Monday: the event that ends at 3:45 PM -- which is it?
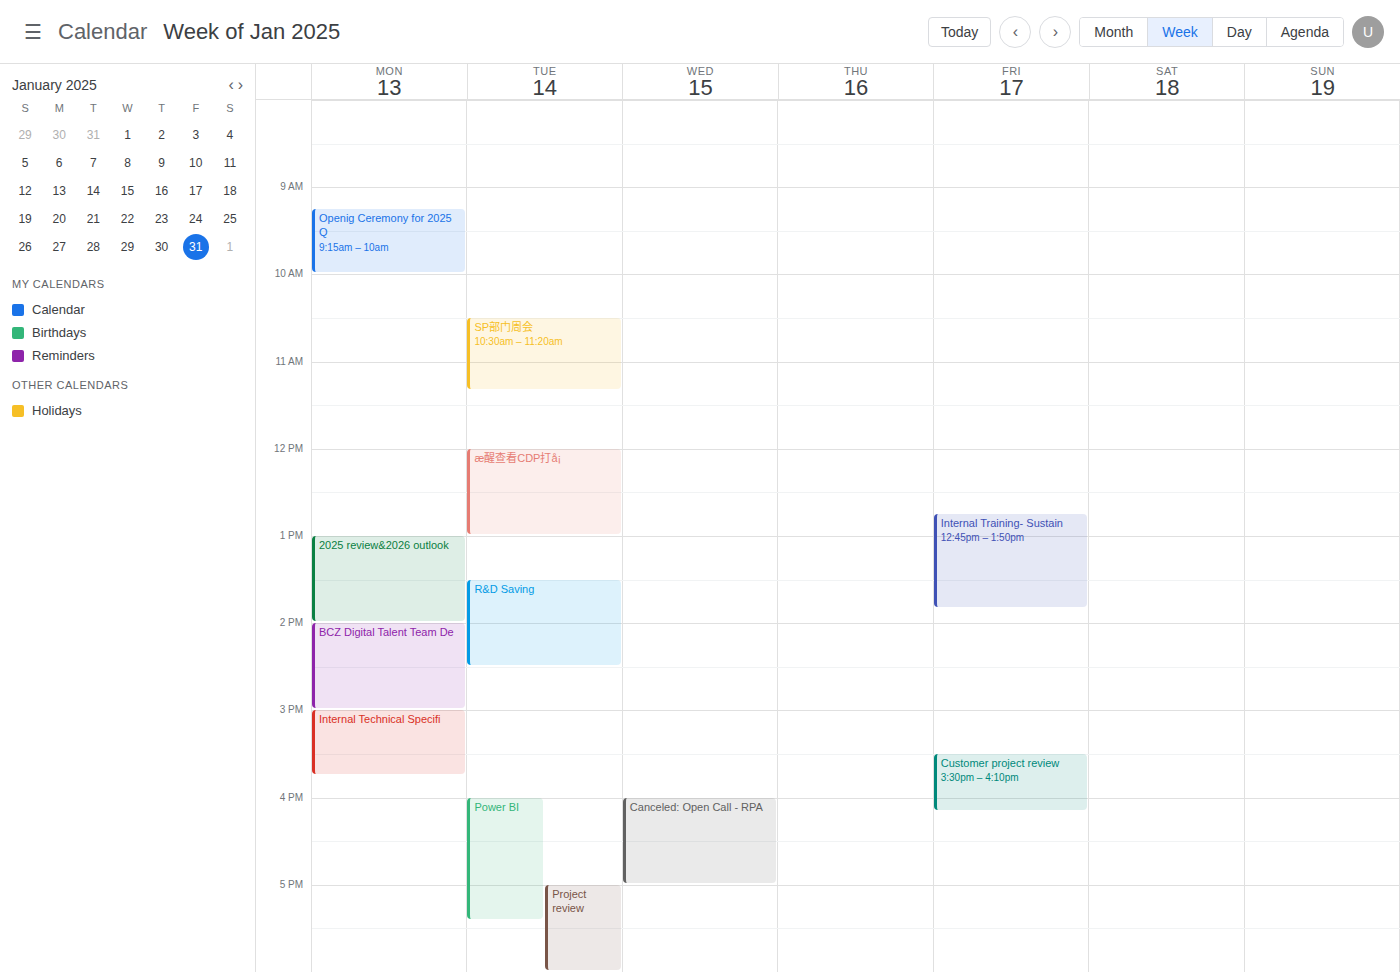
"Internal Technical Specifi"